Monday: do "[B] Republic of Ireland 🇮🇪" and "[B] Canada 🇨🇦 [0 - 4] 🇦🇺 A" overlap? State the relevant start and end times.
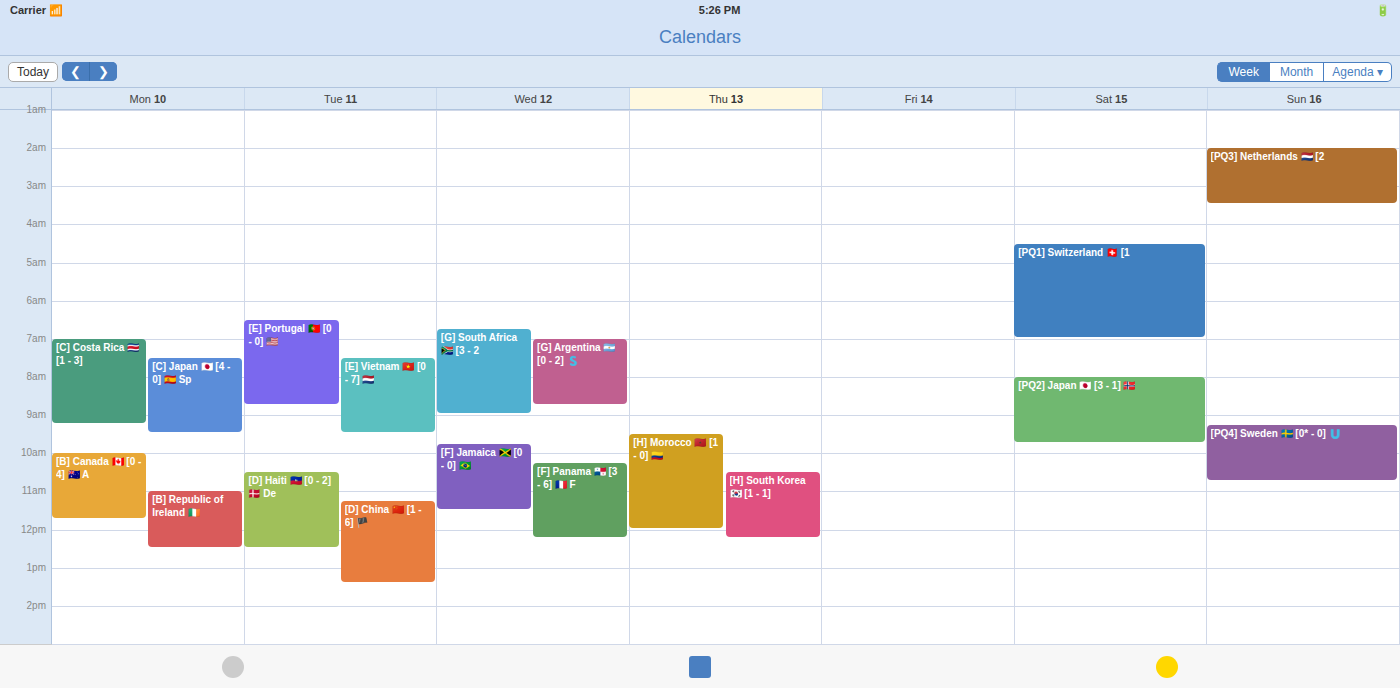
"[B] Republic of Ireland 🇮🇪" starts at 11:00 AM, before "[B] Canada 🇨🇦 [0 - 4] 🇦🇺 A" ends at 11:45 AM -- they overlap.